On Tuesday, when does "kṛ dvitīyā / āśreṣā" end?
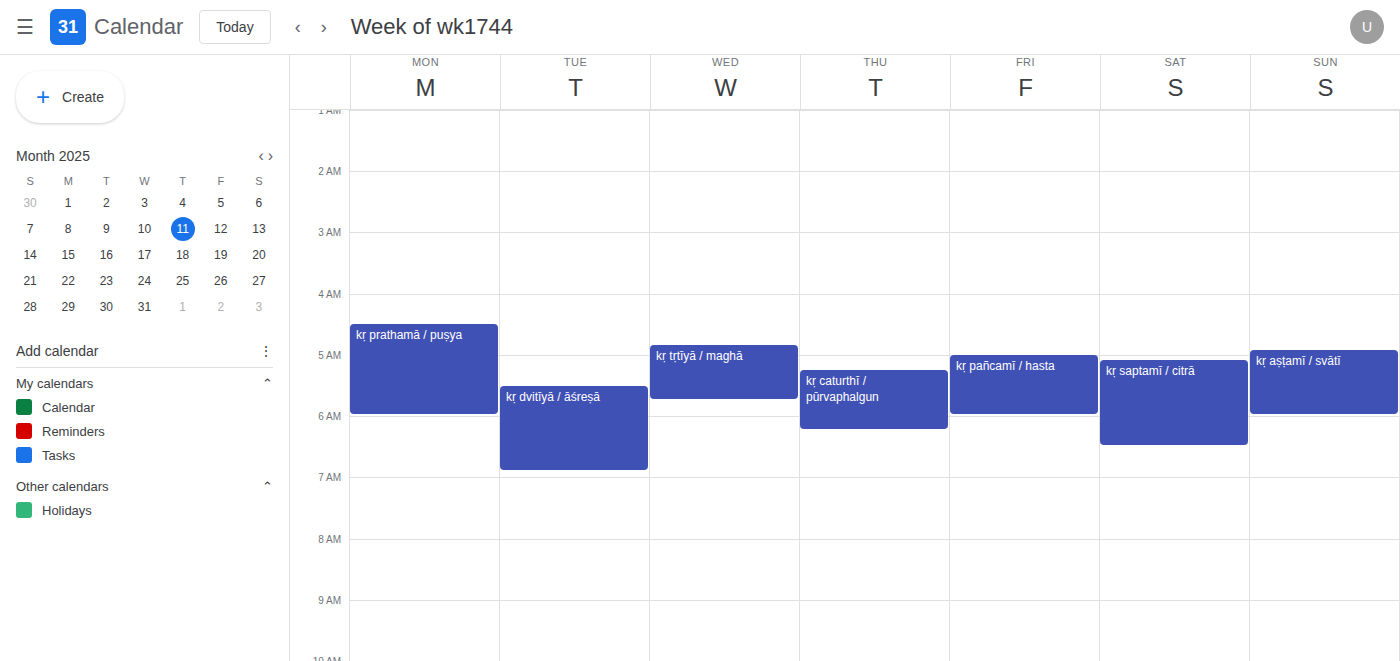
6:55 AM